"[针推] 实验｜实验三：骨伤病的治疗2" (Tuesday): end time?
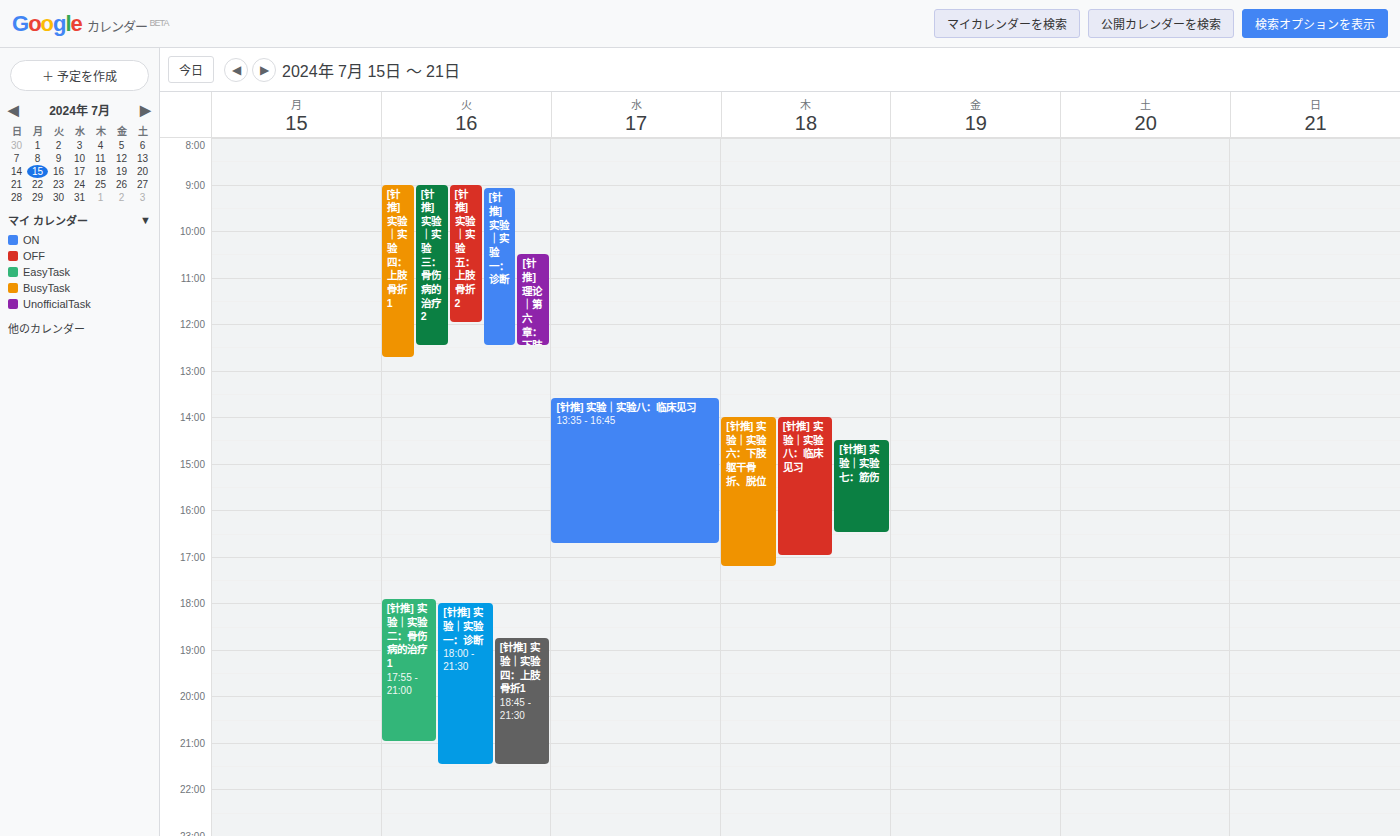
12:30 PM